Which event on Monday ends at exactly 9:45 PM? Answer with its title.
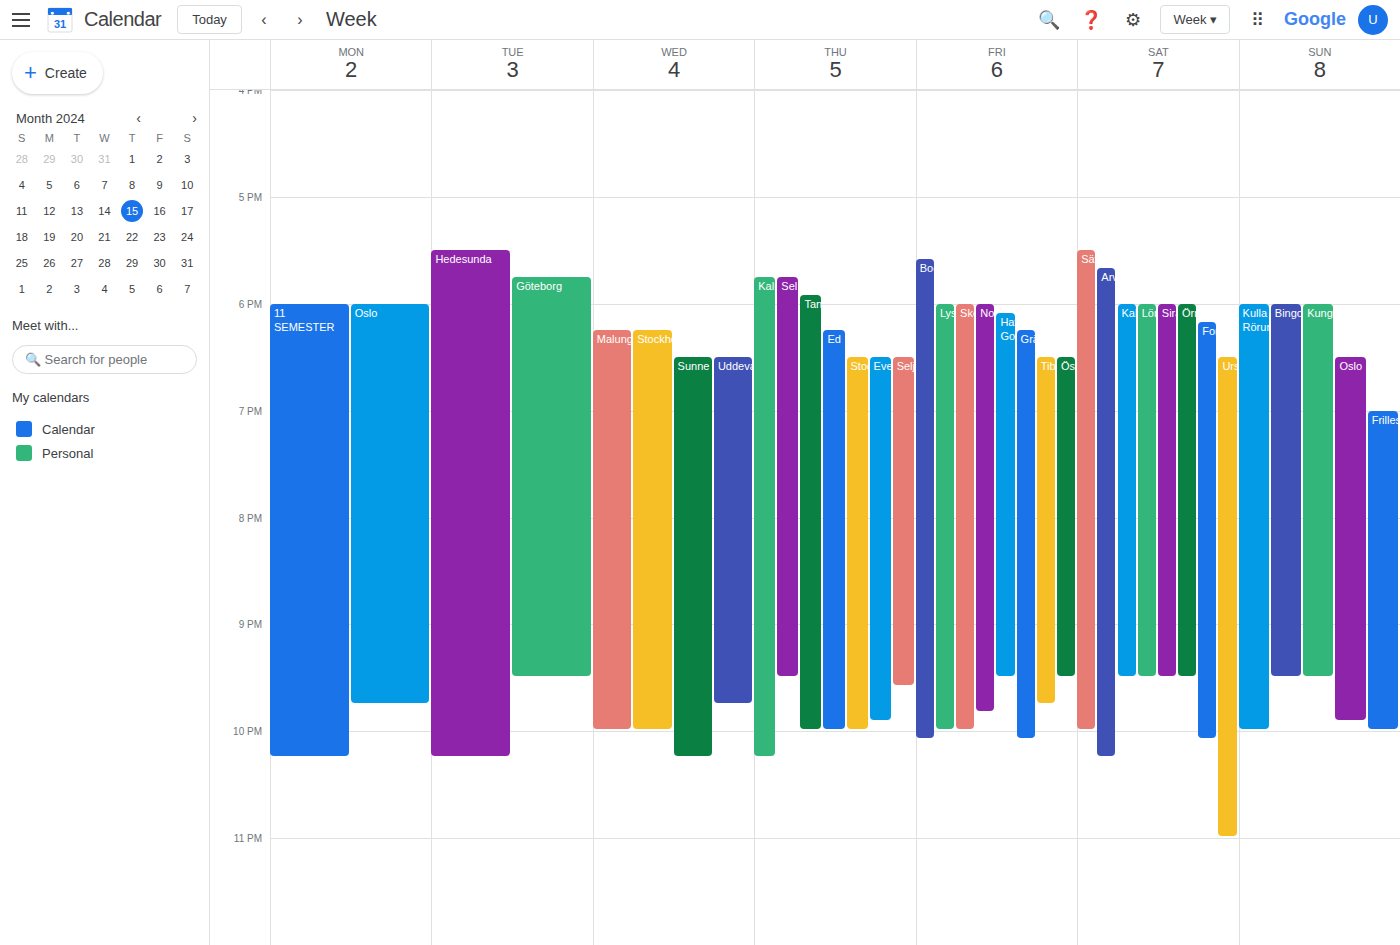
"Oslo"